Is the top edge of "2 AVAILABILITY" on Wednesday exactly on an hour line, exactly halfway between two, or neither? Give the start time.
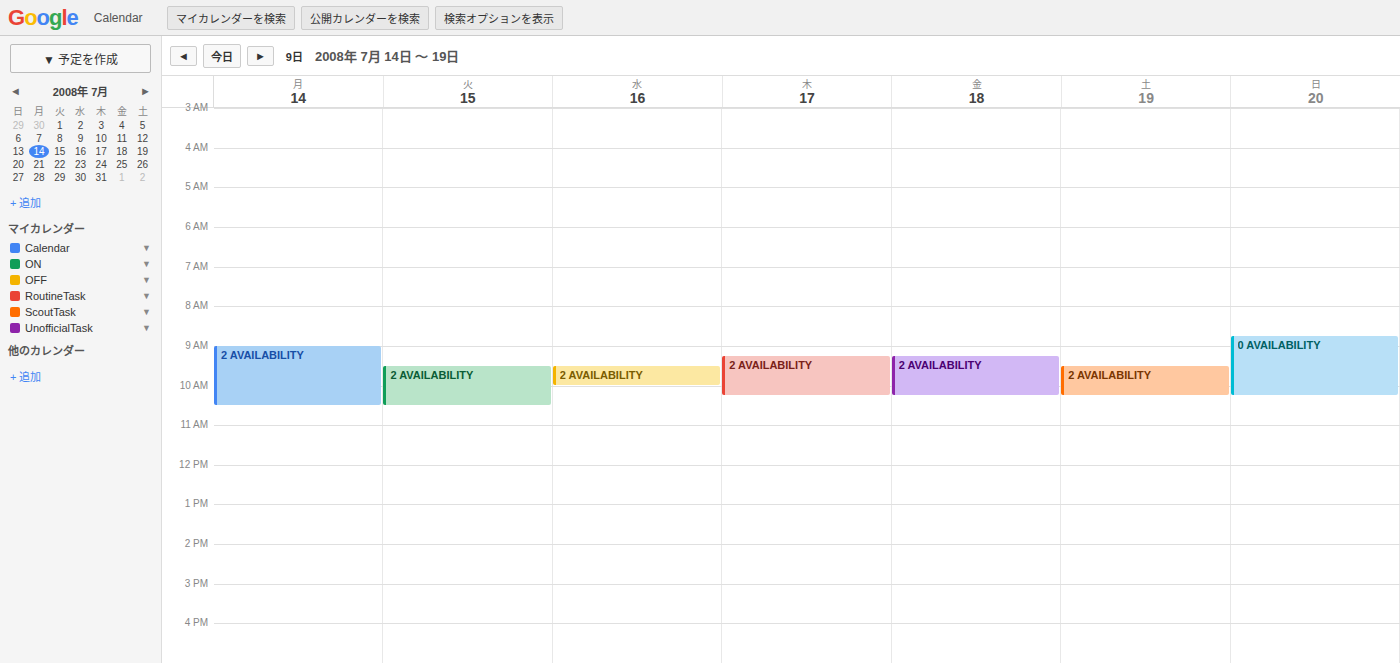
9:30 AM -- halfway between the 9 AM and 10 AM lines.